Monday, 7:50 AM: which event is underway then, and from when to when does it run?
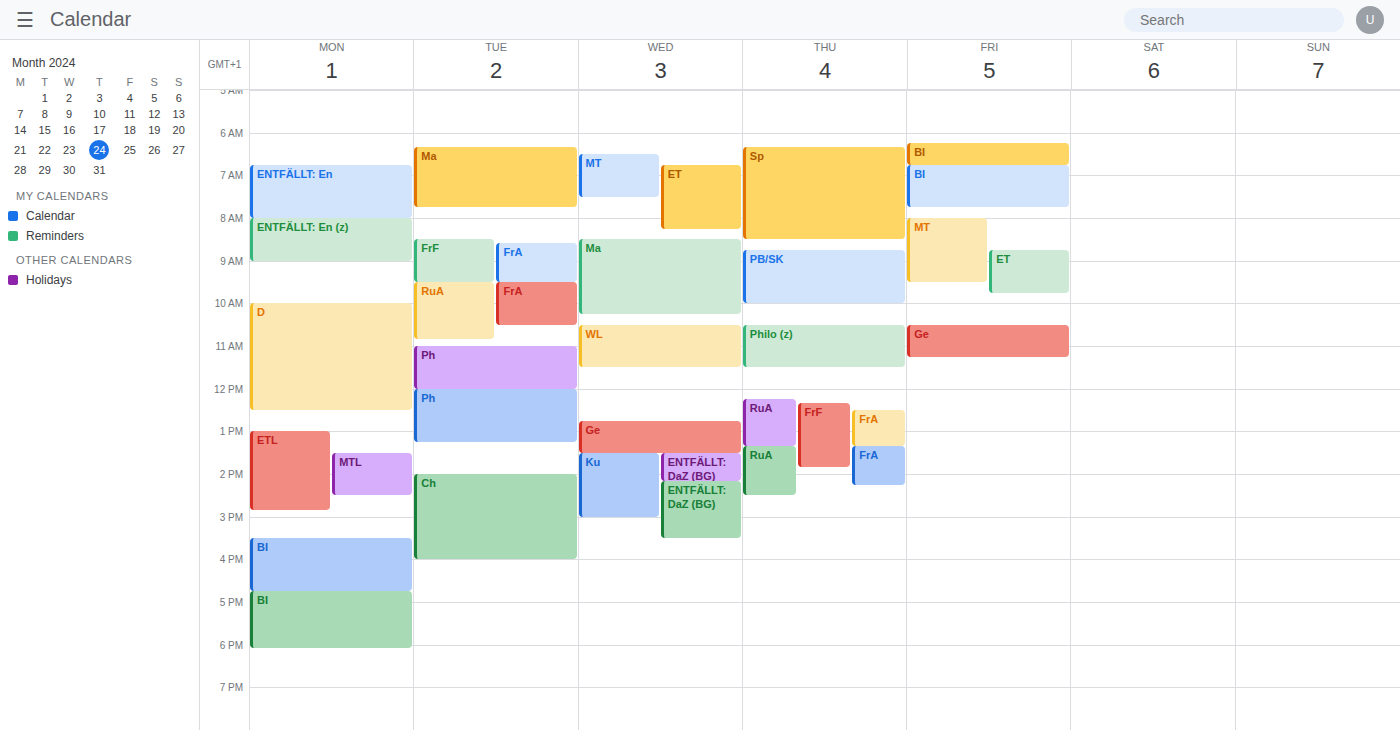
"ENTFÄLLT: En", 6:45 AM to 8:00 AM